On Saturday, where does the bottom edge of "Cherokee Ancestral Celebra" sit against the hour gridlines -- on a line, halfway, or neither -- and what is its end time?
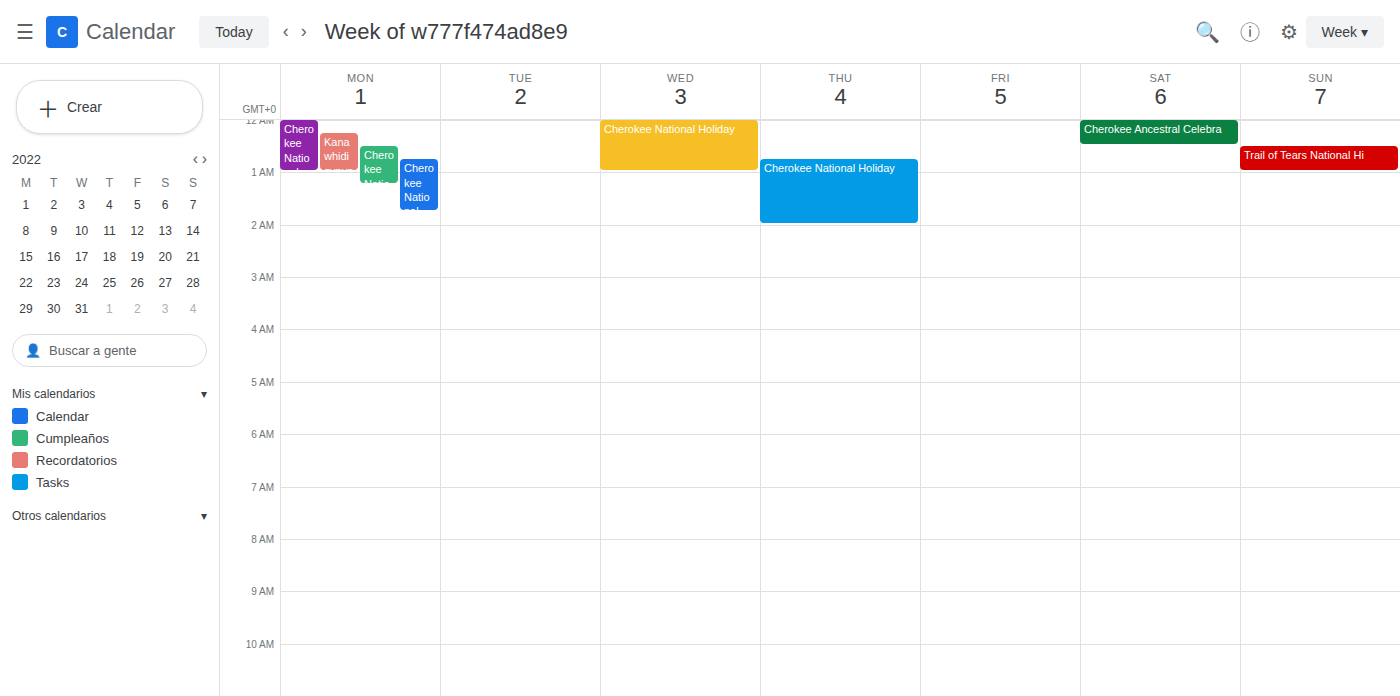
12:30 AM -- halfway between the 12 AM and 1 AM lines.